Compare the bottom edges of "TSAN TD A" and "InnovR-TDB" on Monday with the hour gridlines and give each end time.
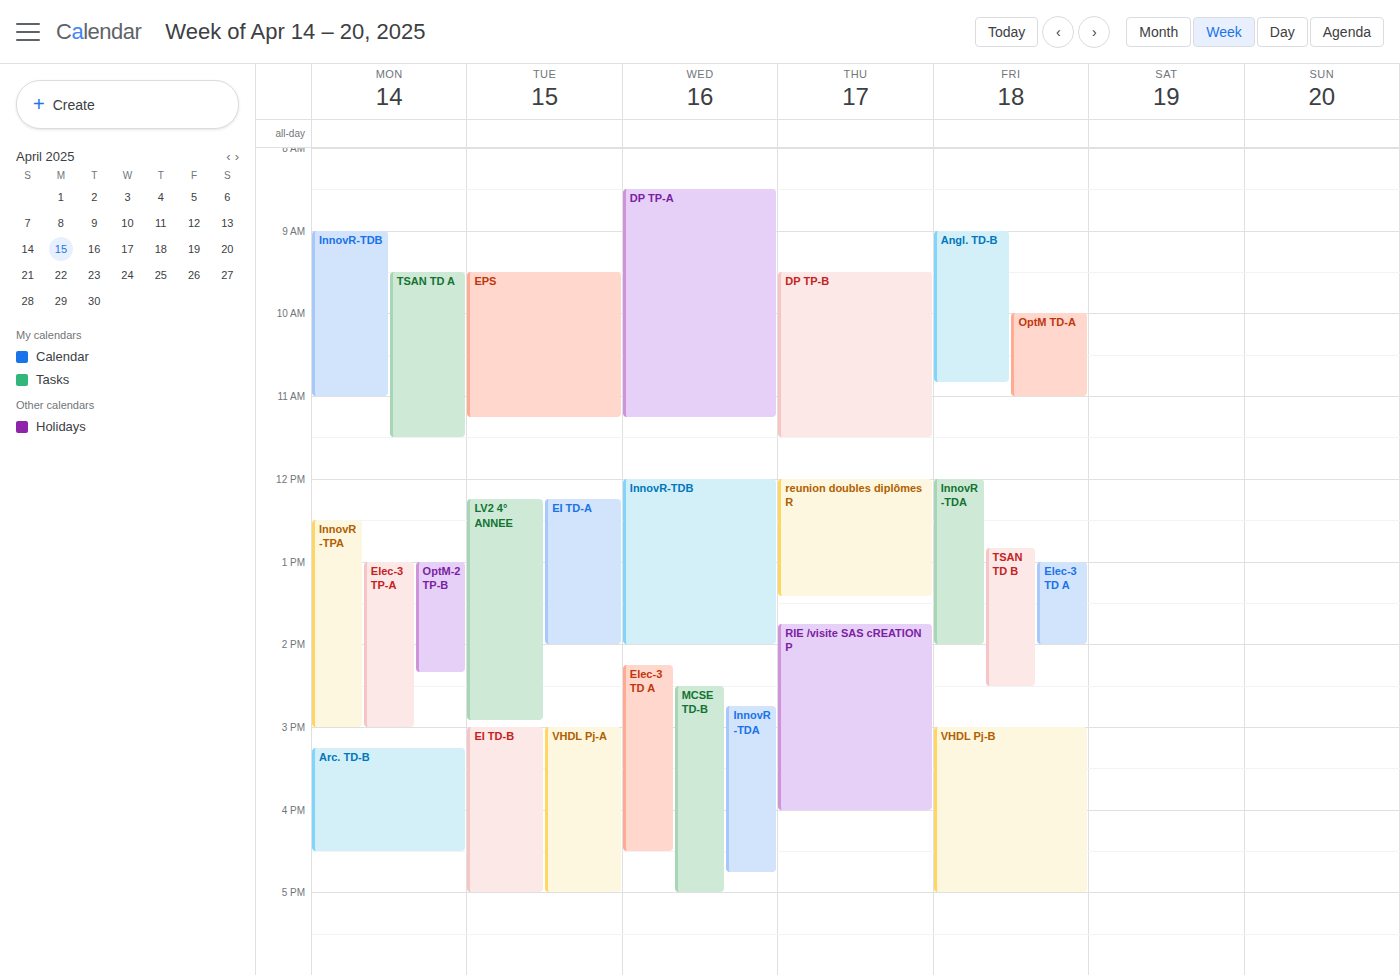
"TSAN TD A": 11:30 AM, halfway between the 11 AM and 12 PM lines. "InnovR-TDB": 11:00 AM, exactly on the 11 AM line.